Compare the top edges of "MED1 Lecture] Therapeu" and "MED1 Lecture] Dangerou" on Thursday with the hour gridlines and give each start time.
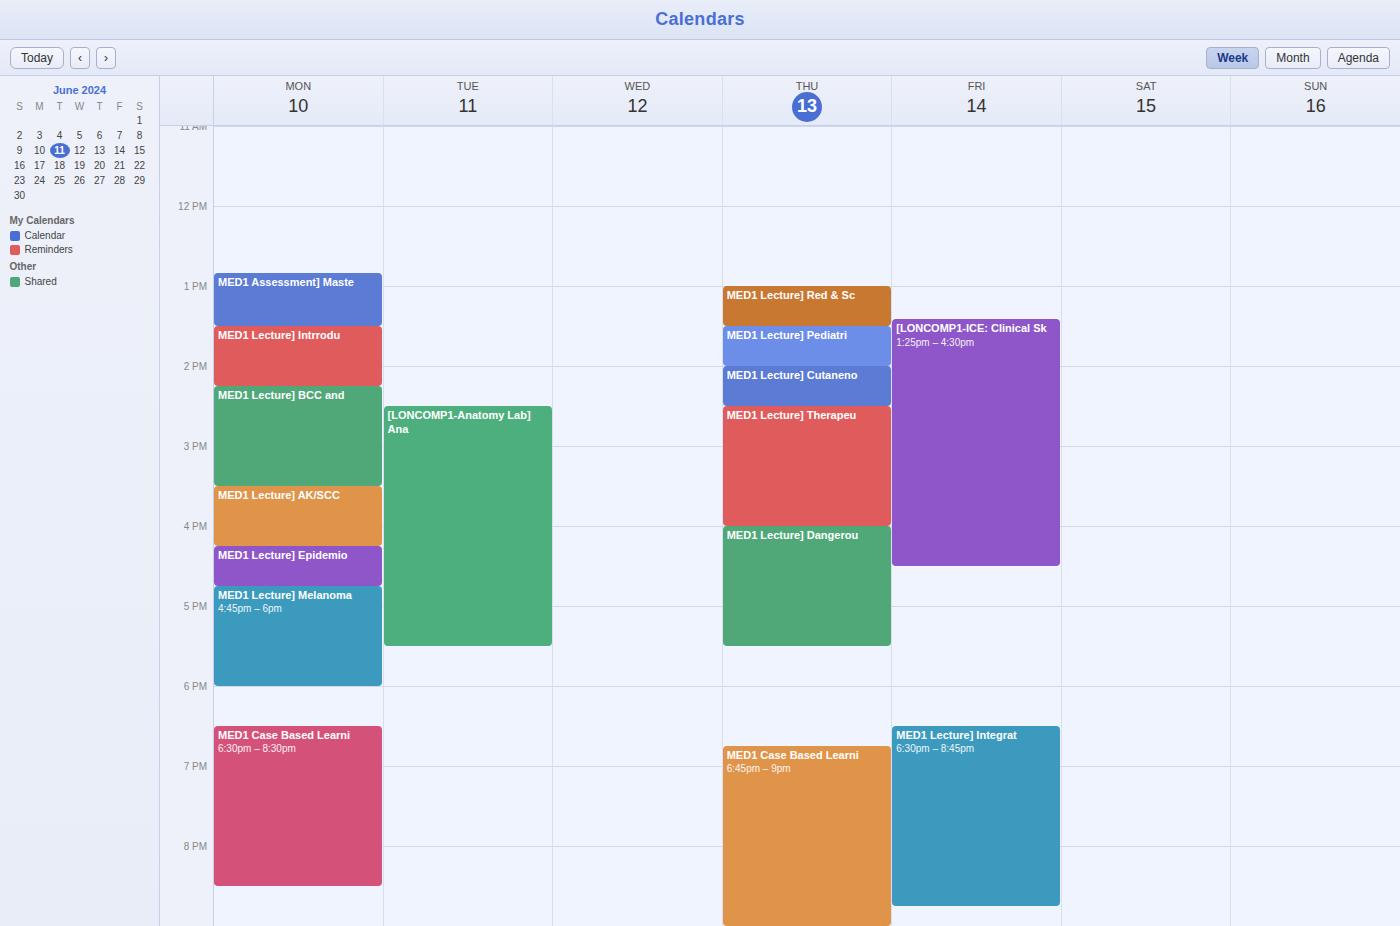
"MED1 Lecture] Therapeu": 2:30 PM, halfway between the 2 PM and 3 PM lines. "MED1 Lecture] Dangerou": 4:00 PM, exactly on the 4 PM line.